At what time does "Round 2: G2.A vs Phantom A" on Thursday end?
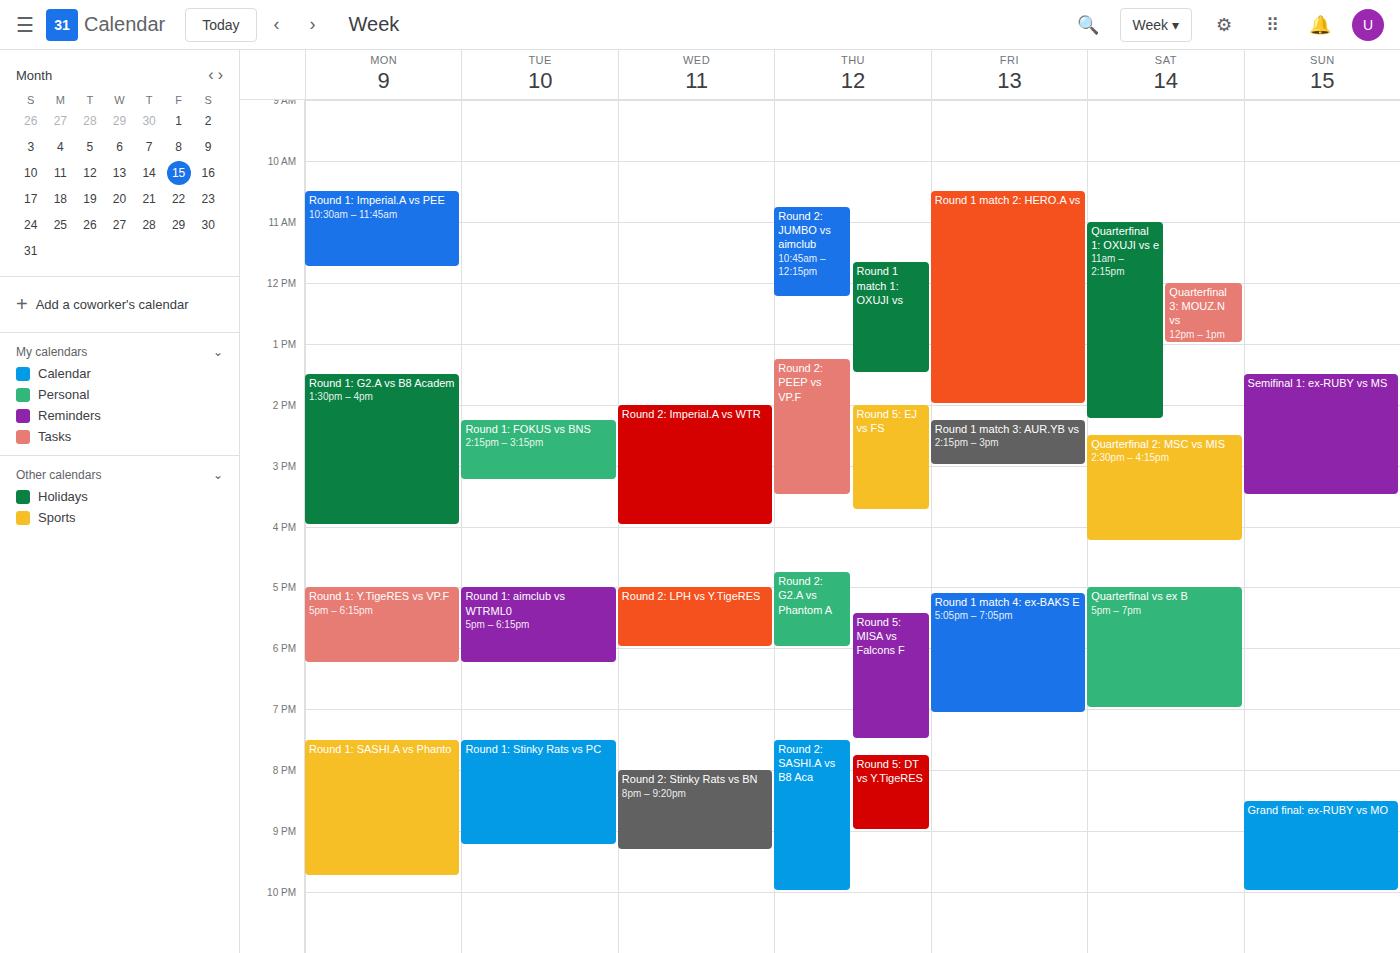
6:00 PM